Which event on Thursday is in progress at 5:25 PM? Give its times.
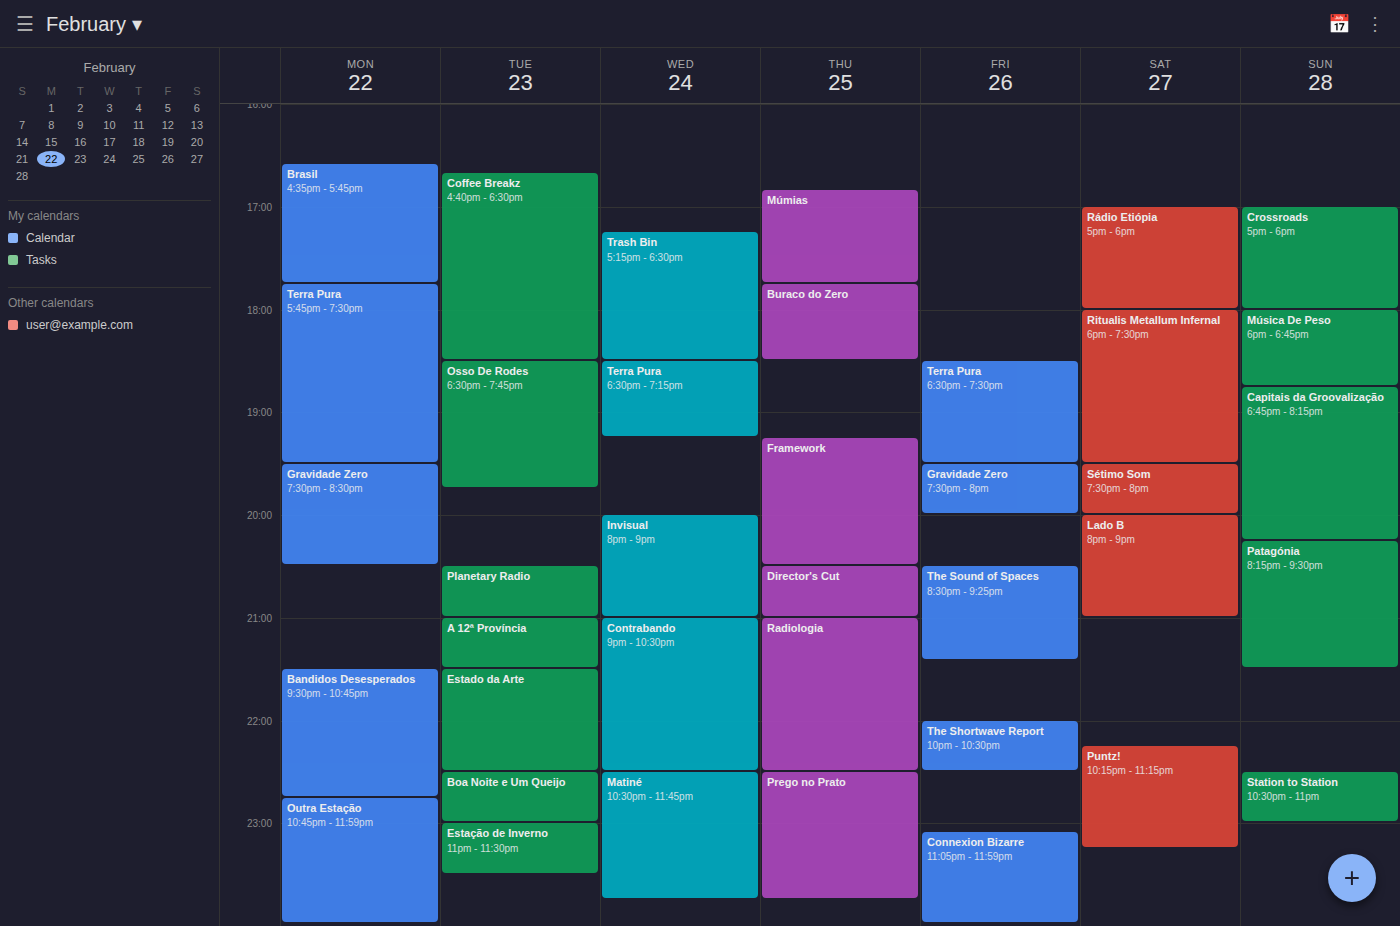
"Múmias", 4:50 PM to 5:45 PM